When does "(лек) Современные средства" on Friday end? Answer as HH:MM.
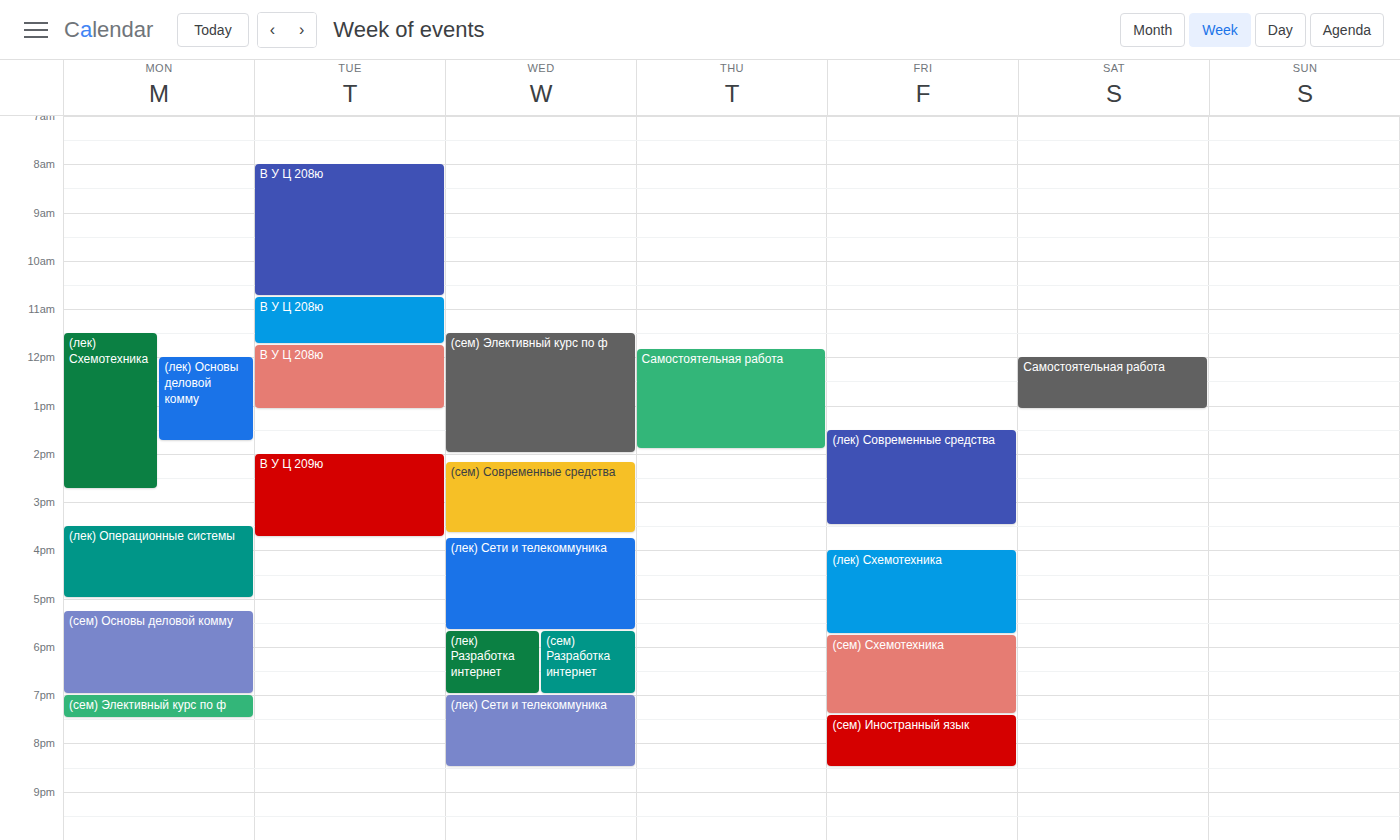
15:30